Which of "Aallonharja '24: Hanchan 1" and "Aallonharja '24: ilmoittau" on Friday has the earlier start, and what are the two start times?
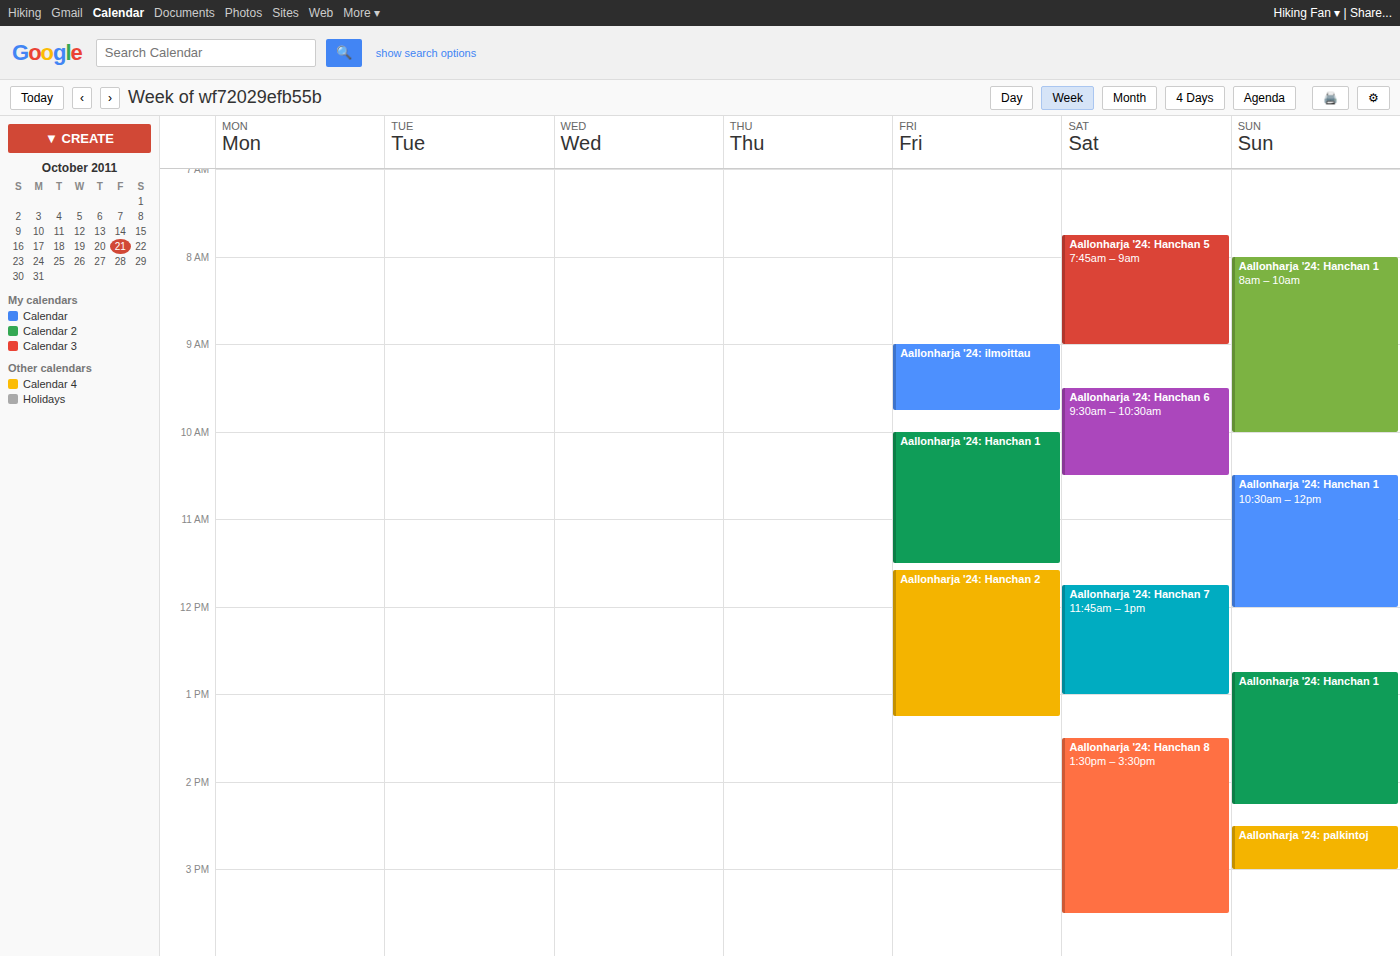
"Aallonharja '24: ilmoittau" 9:00 AM; "Aallonharja '24: Hanchan 1" 10:00 AM.